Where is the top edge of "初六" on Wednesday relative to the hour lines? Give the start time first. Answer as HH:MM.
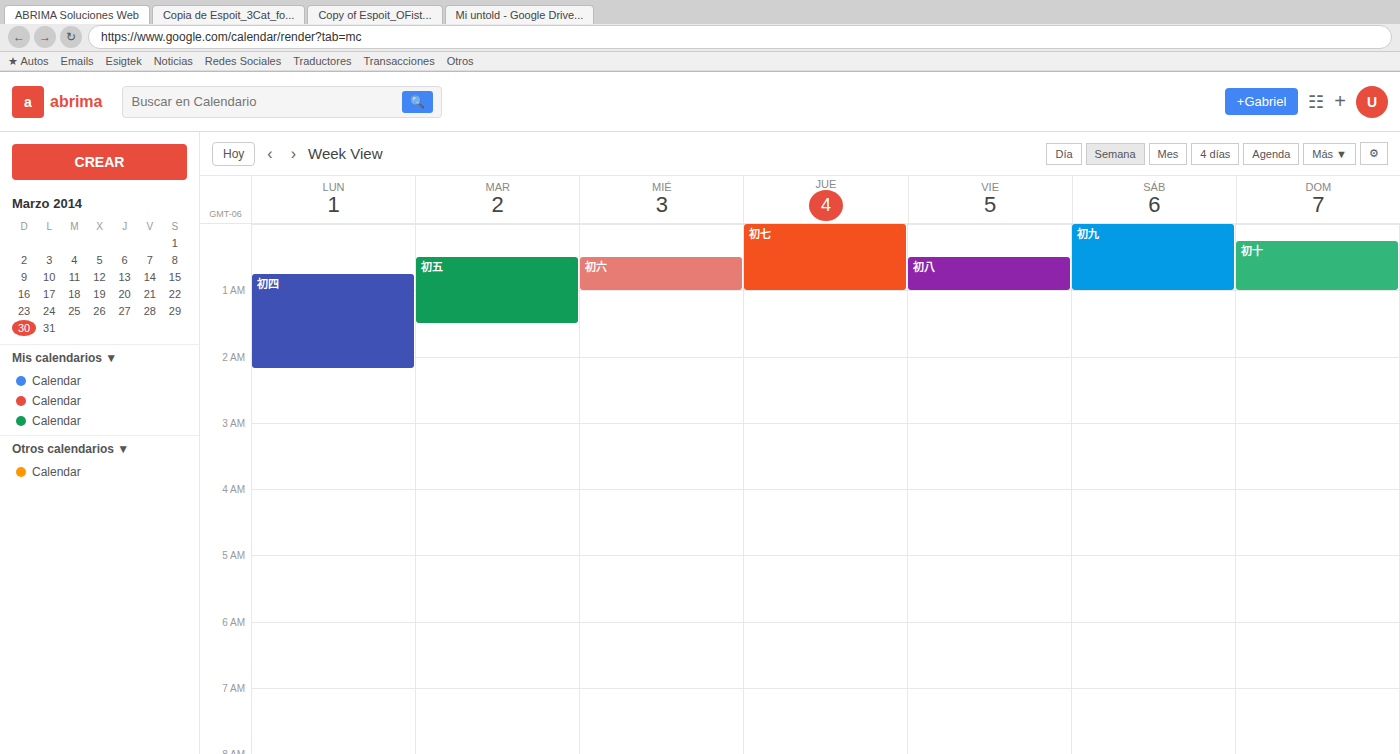
00:30 -- halfway between the 00:00 and 01:00 lines.